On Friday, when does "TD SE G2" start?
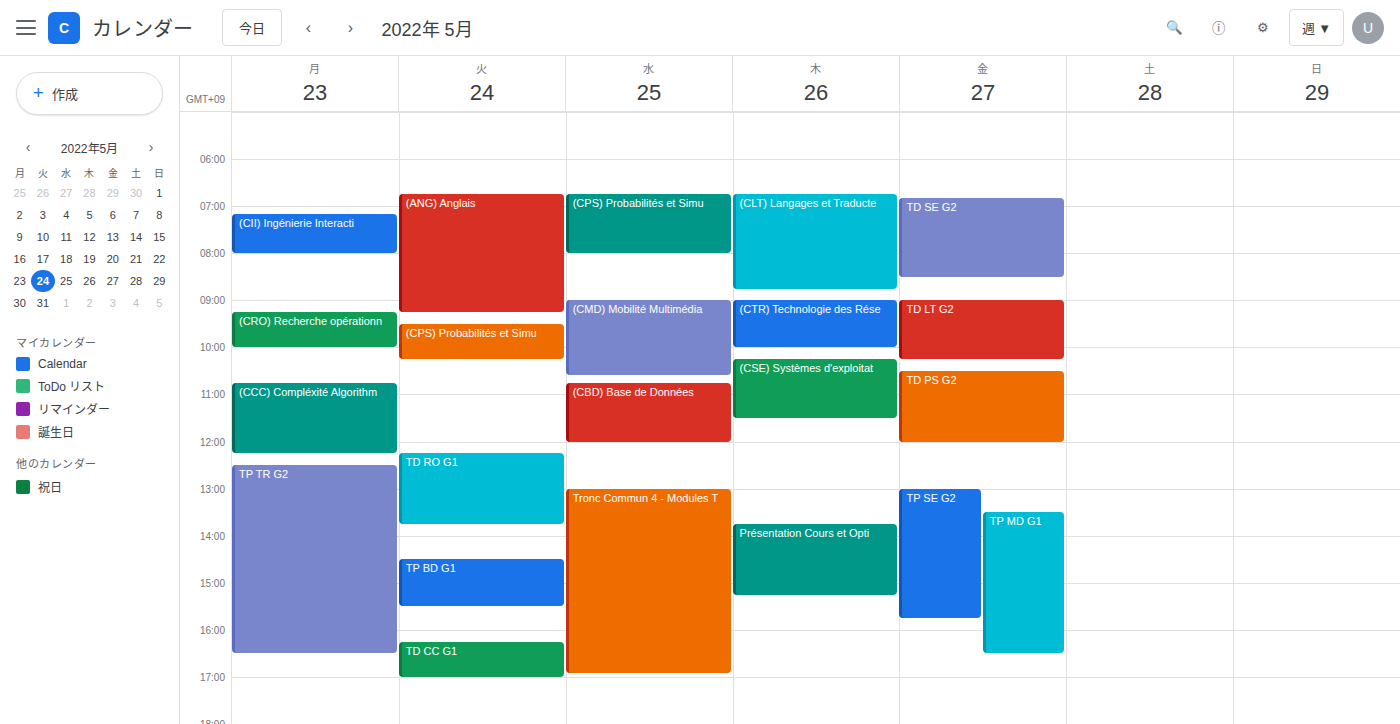
6:50 AM